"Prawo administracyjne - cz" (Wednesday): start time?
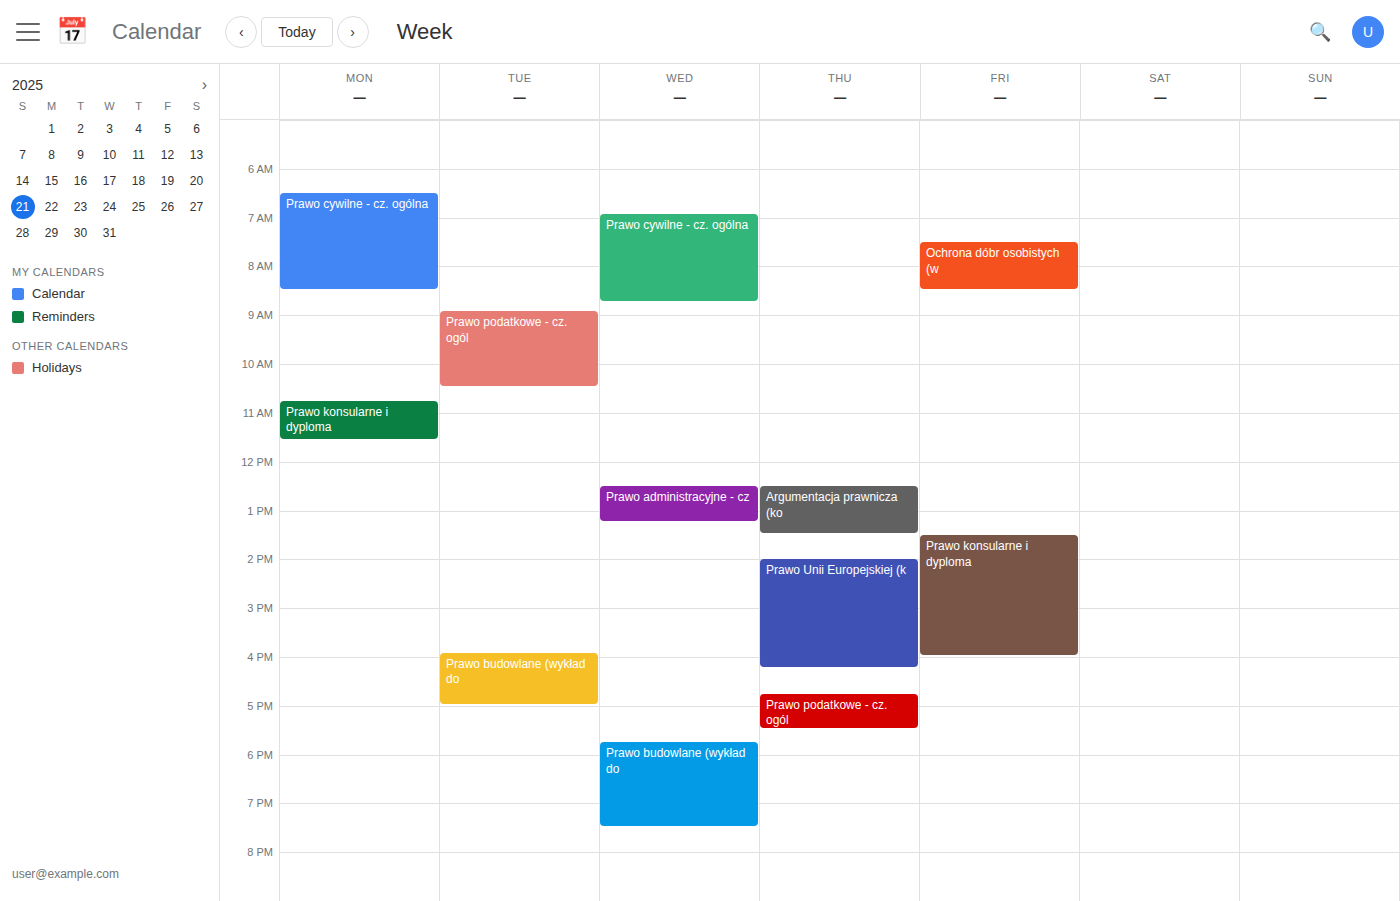
12:30 PM